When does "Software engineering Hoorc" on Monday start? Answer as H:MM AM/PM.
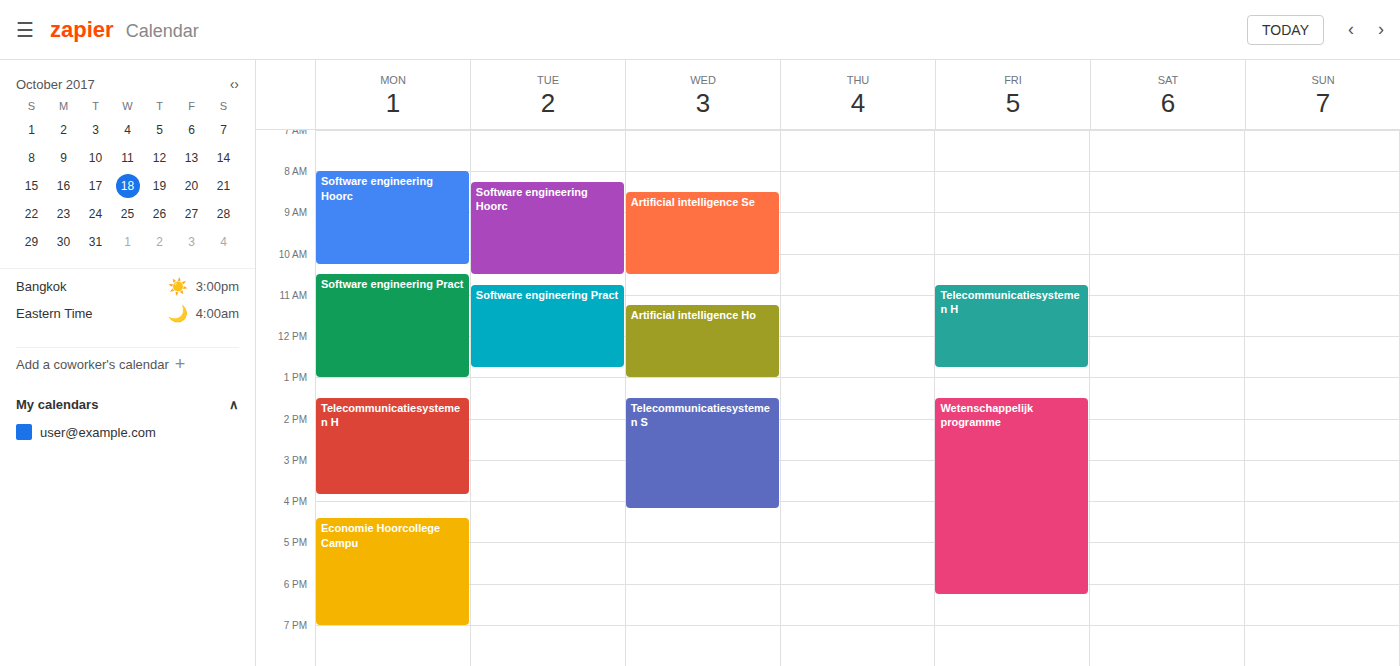
8:00 AM